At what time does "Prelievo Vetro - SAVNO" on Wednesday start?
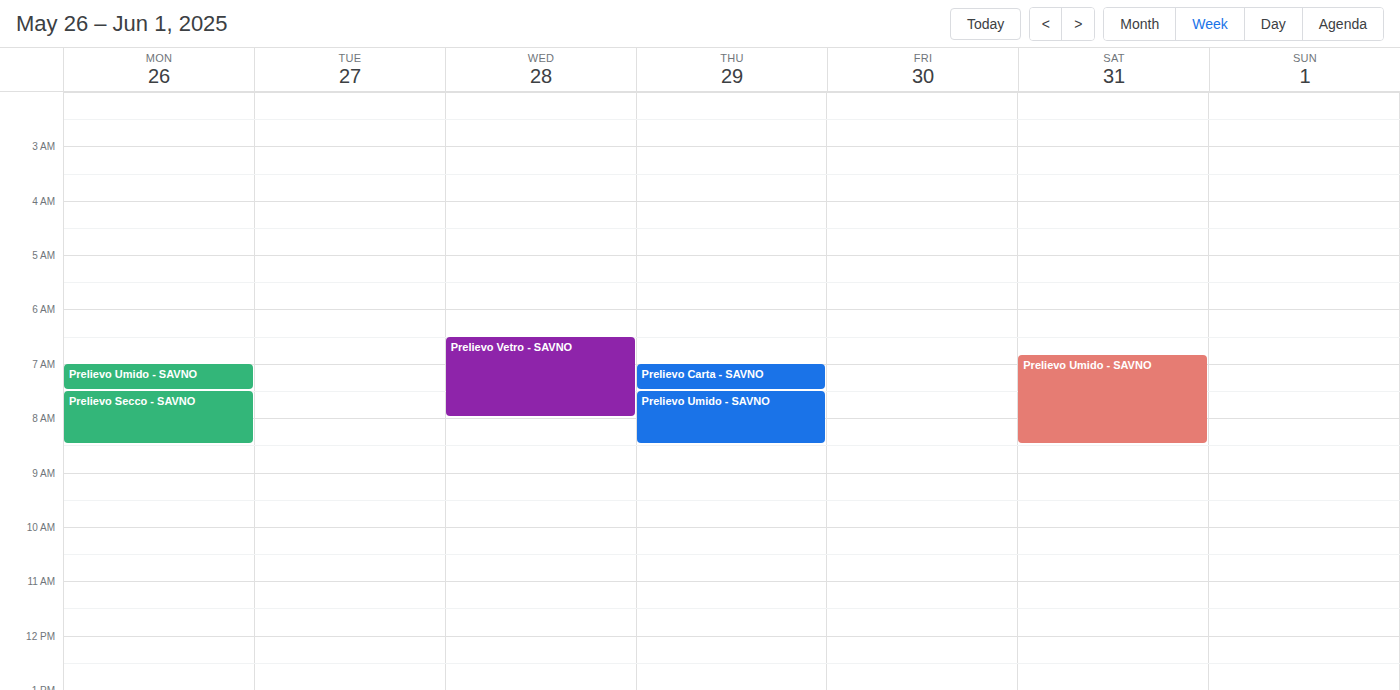
6:30 AM